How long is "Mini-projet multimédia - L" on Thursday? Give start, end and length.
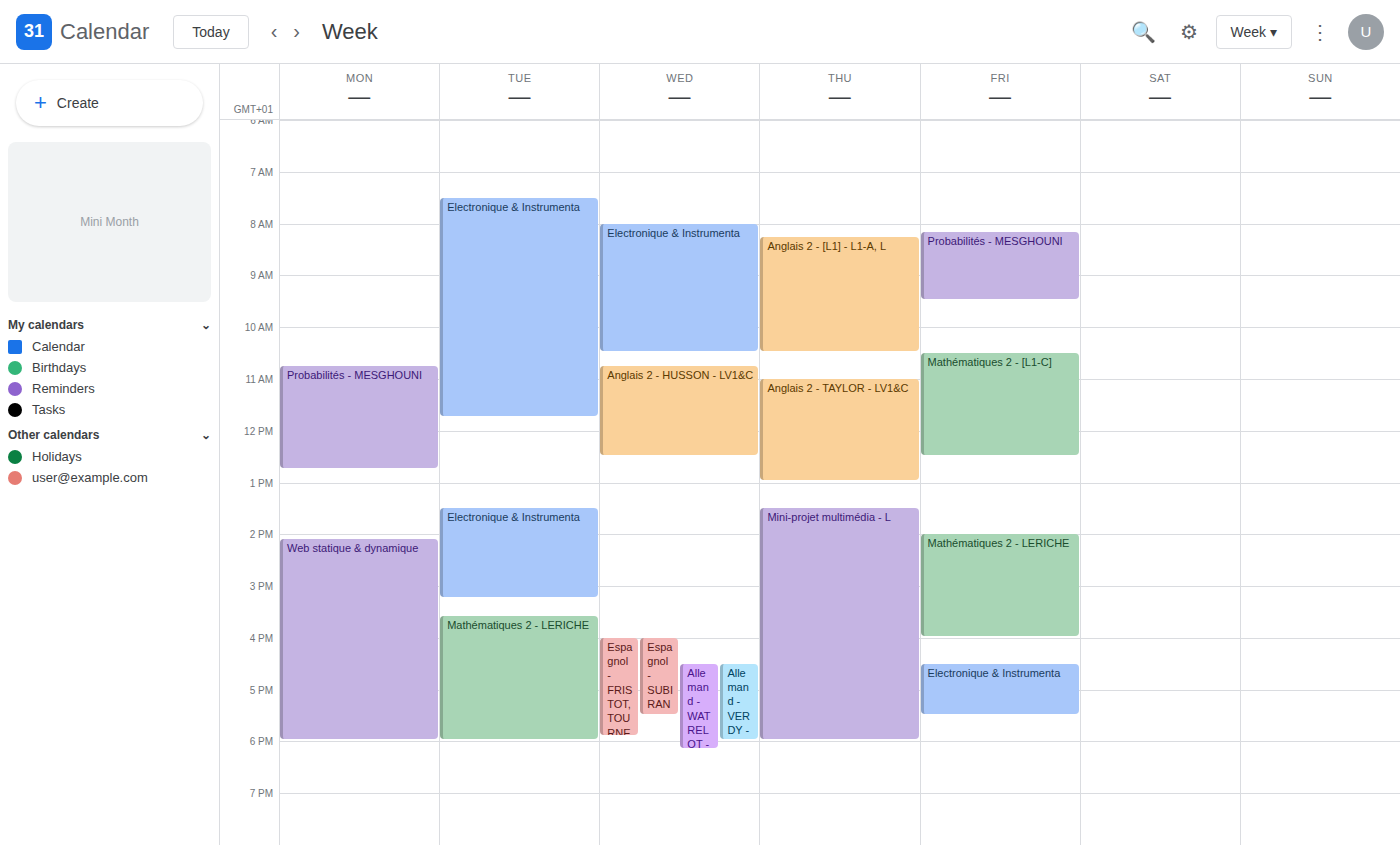
1:30 PM to 6:00 PM, 4 hours 30 minutes